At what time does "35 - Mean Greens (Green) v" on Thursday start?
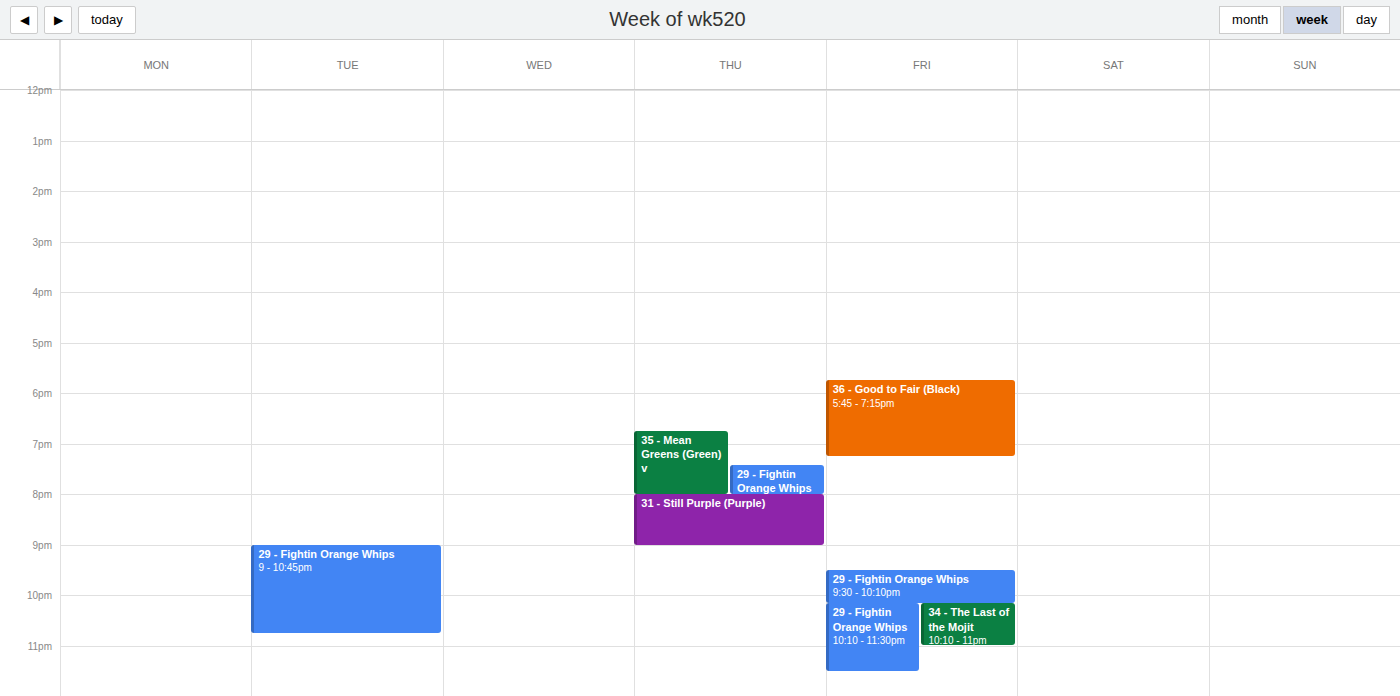
6:45 PM